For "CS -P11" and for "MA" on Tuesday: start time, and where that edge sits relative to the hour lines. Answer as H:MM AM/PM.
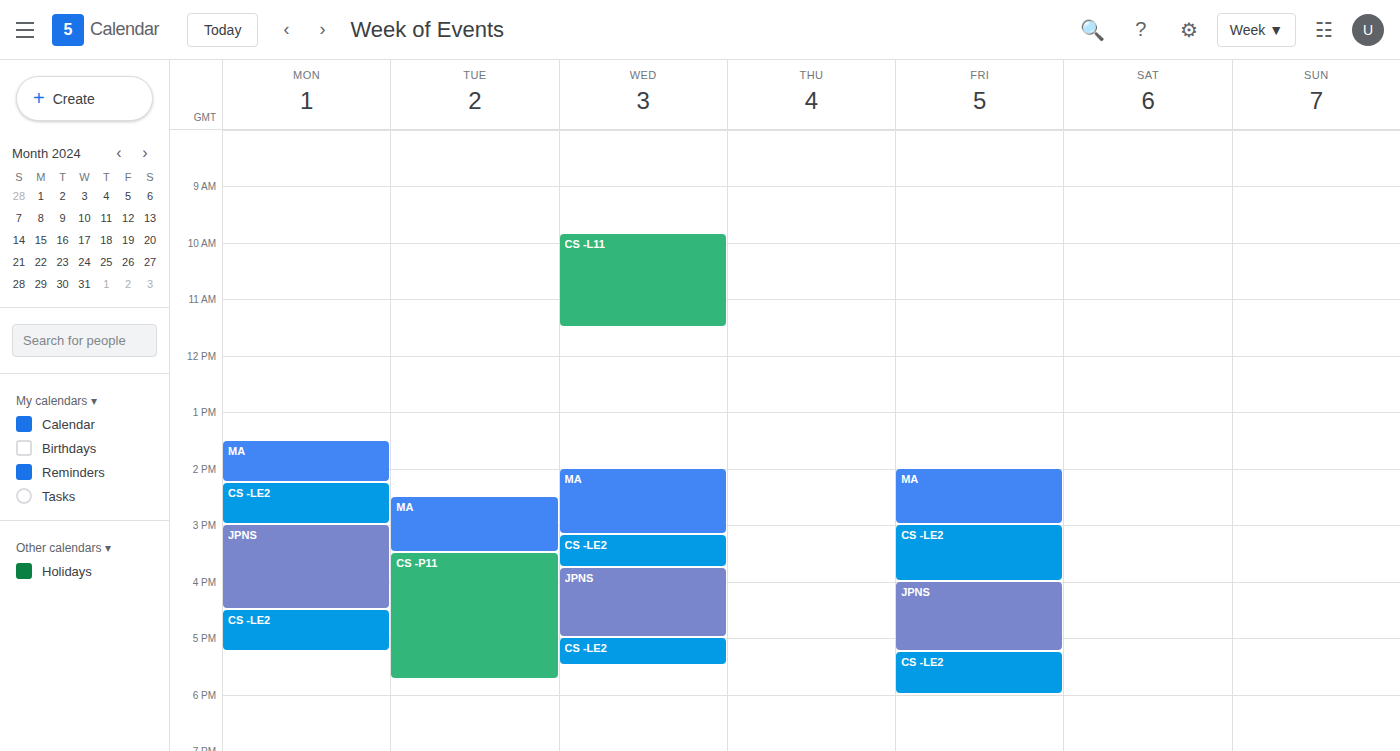
"CS -P11": 3:30 PM, halfway between the 3 PM and 4 PM lines. "MA": 2:30 PM, halfway between the 2 PM and 3 PM lines.